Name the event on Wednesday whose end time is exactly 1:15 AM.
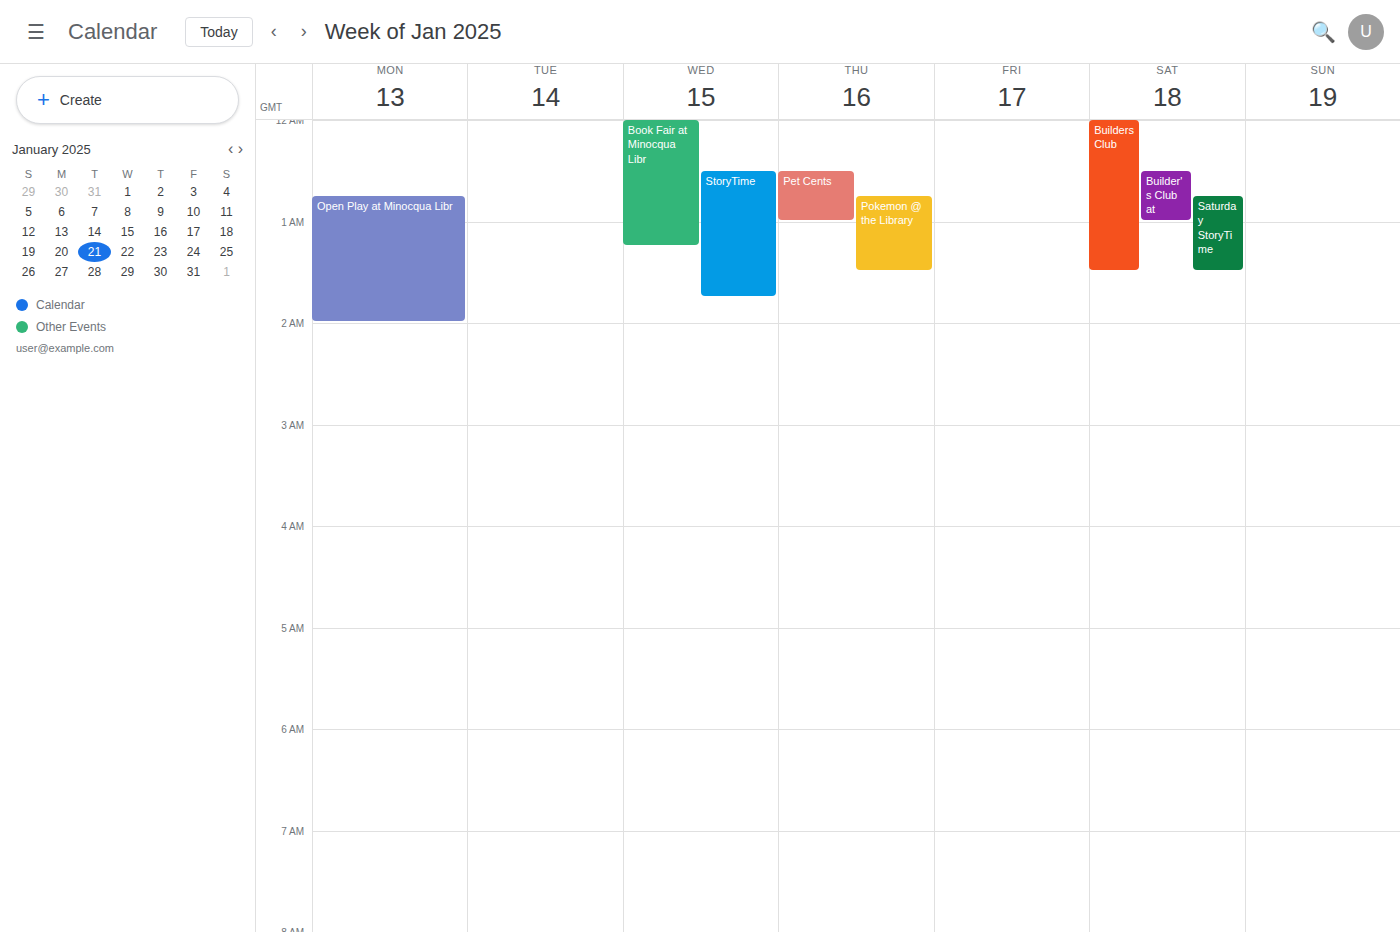
"Book Fair at Minocqua Libr"